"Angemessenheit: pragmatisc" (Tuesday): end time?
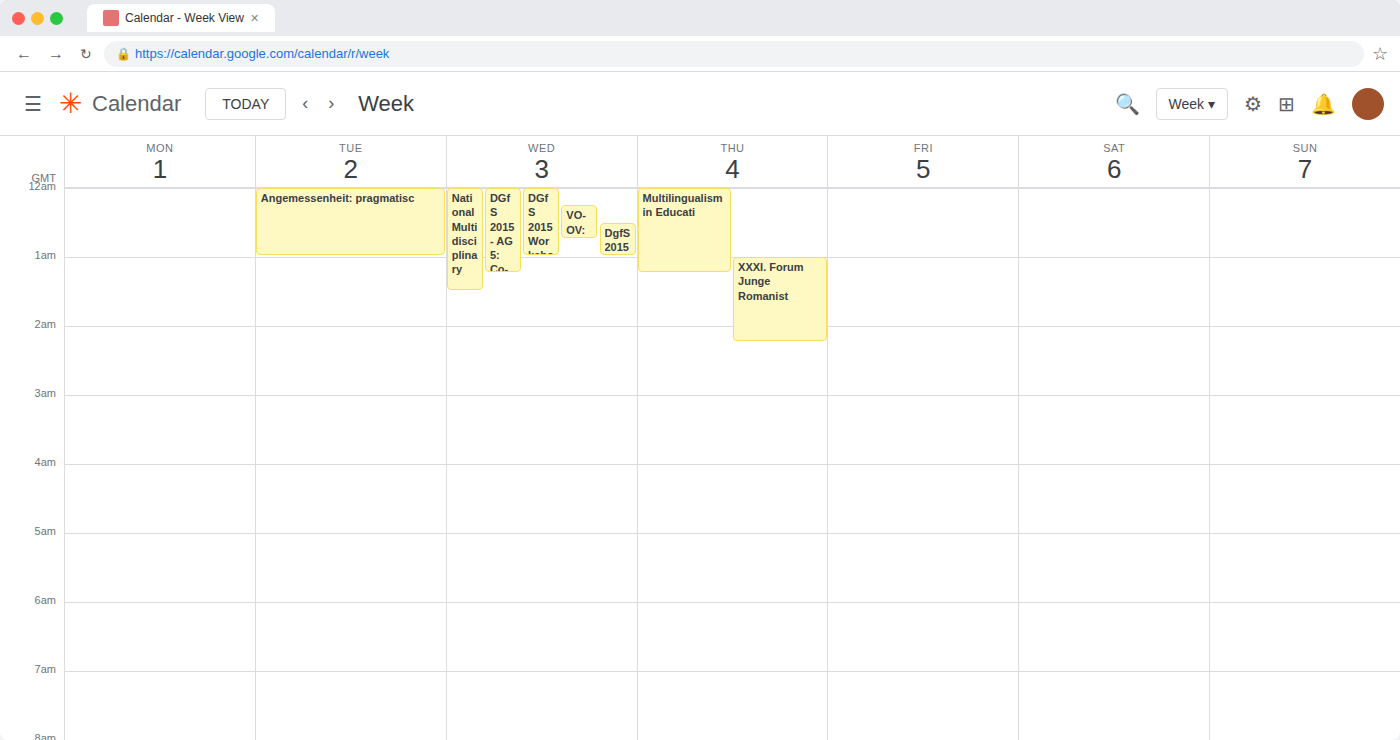
1:00 AM